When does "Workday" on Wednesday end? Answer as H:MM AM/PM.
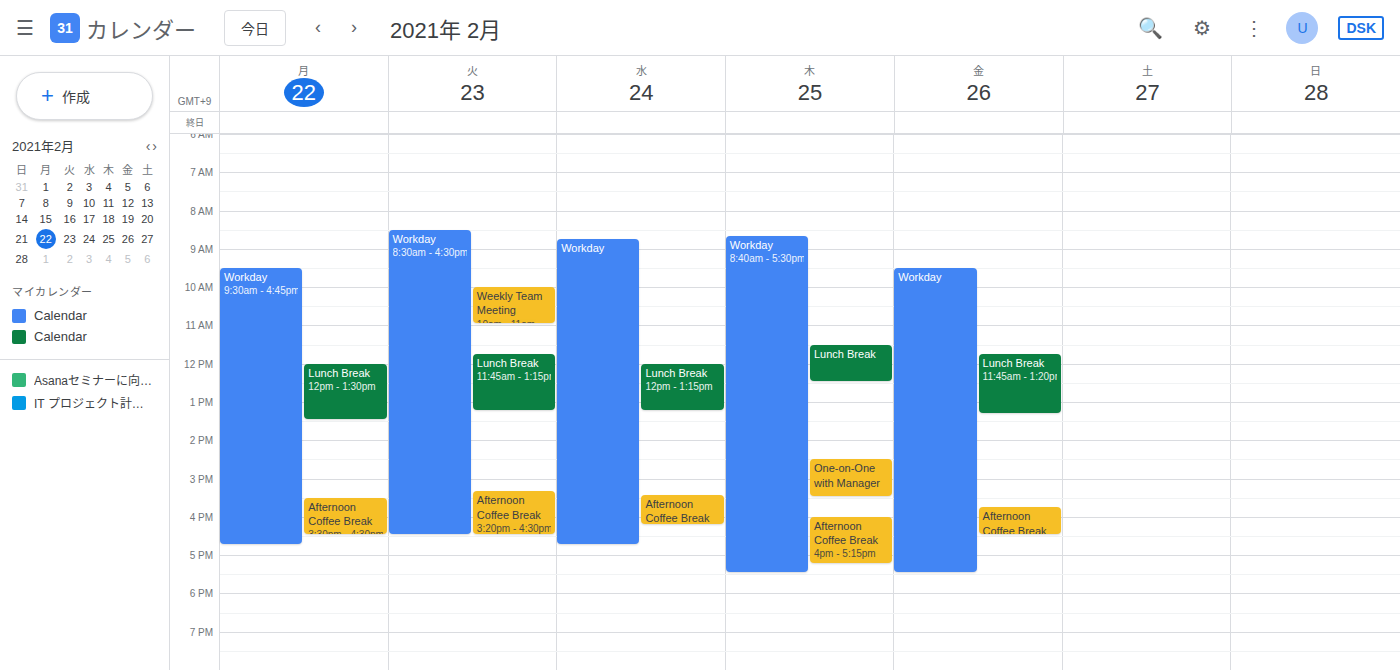
4:45 PM